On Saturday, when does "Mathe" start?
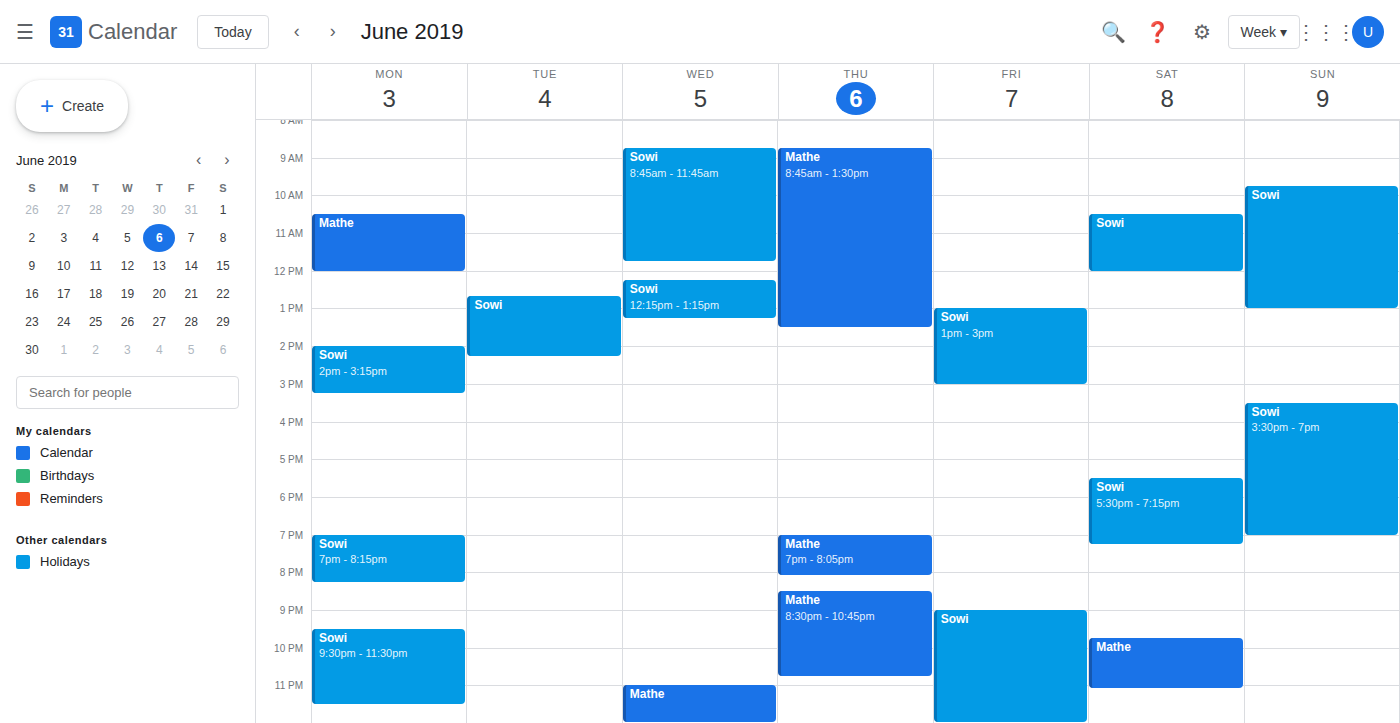
21:45